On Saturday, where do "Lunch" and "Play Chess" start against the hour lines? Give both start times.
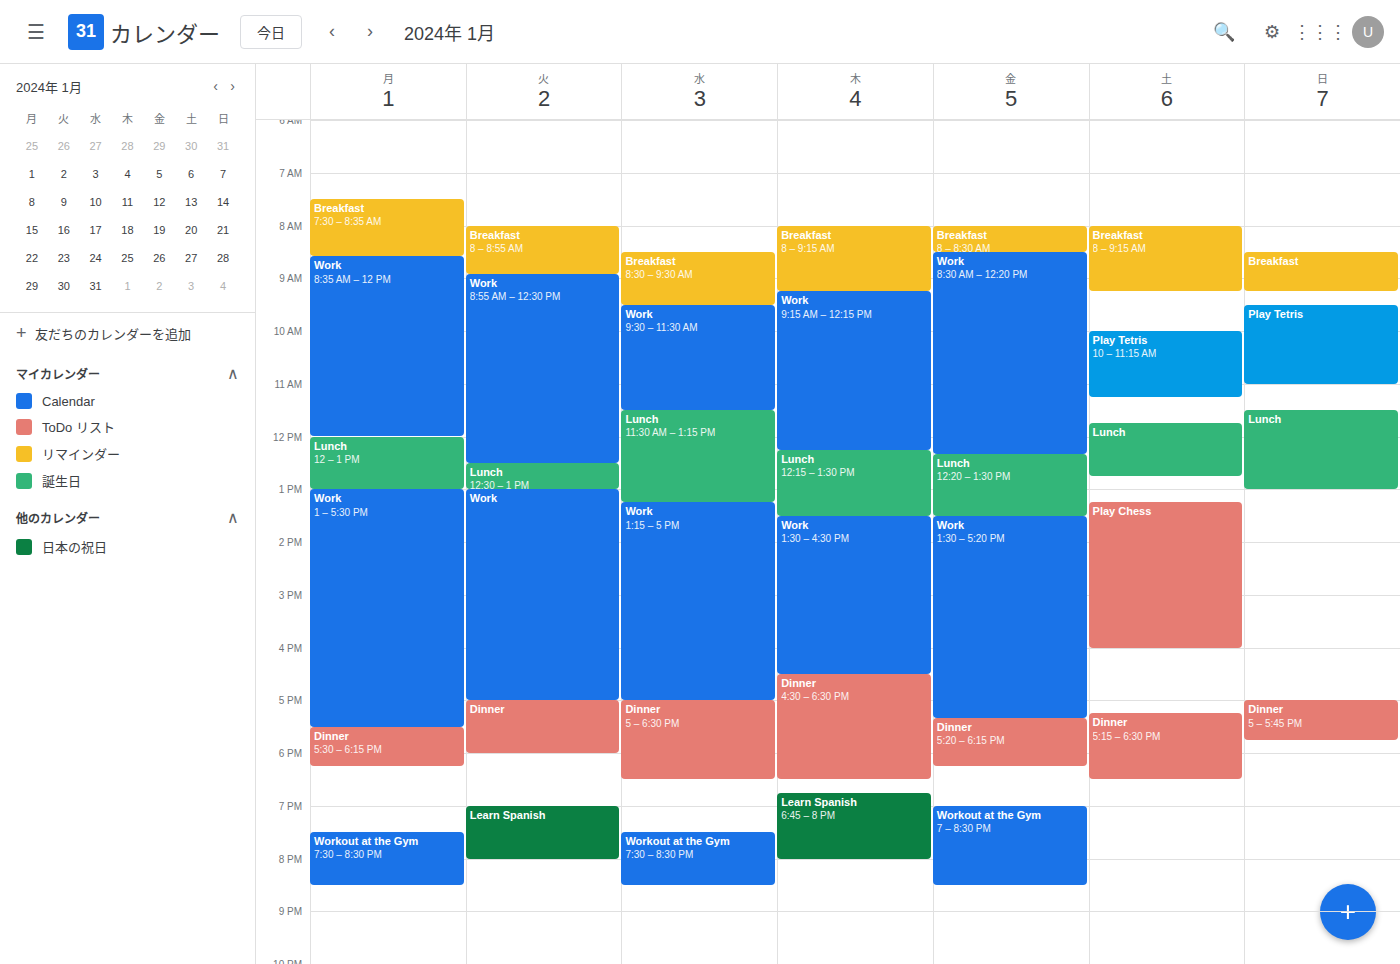
"Lunch": 11:45 AM, neither: three quarters of the way from the 11 AM line to the 12 PM line. "Play Chess": 1:15 PM, neither: a quarter of the way from the 1 PM line to the 2 PM line.